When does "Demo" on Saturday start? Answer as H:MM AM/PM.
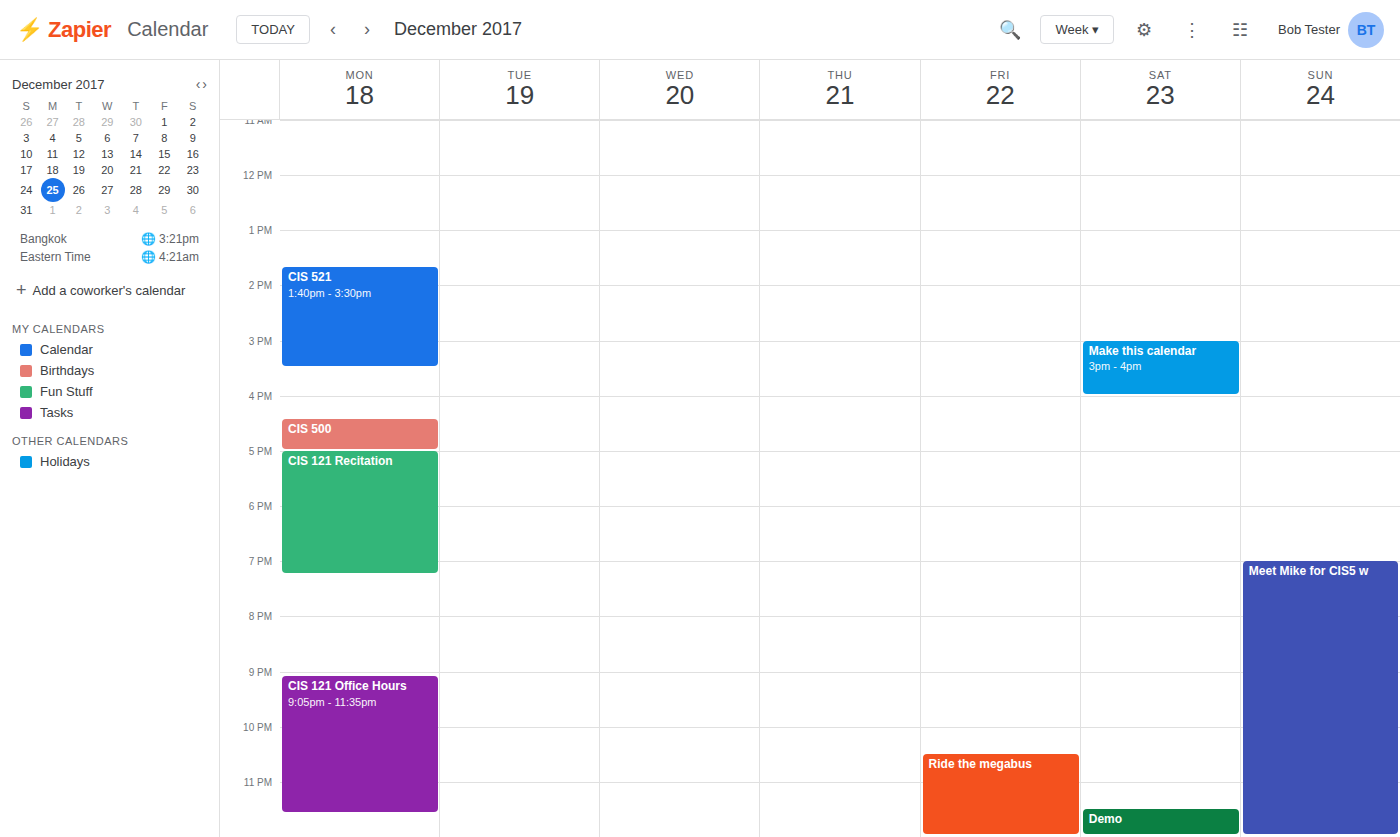
11:30 PM